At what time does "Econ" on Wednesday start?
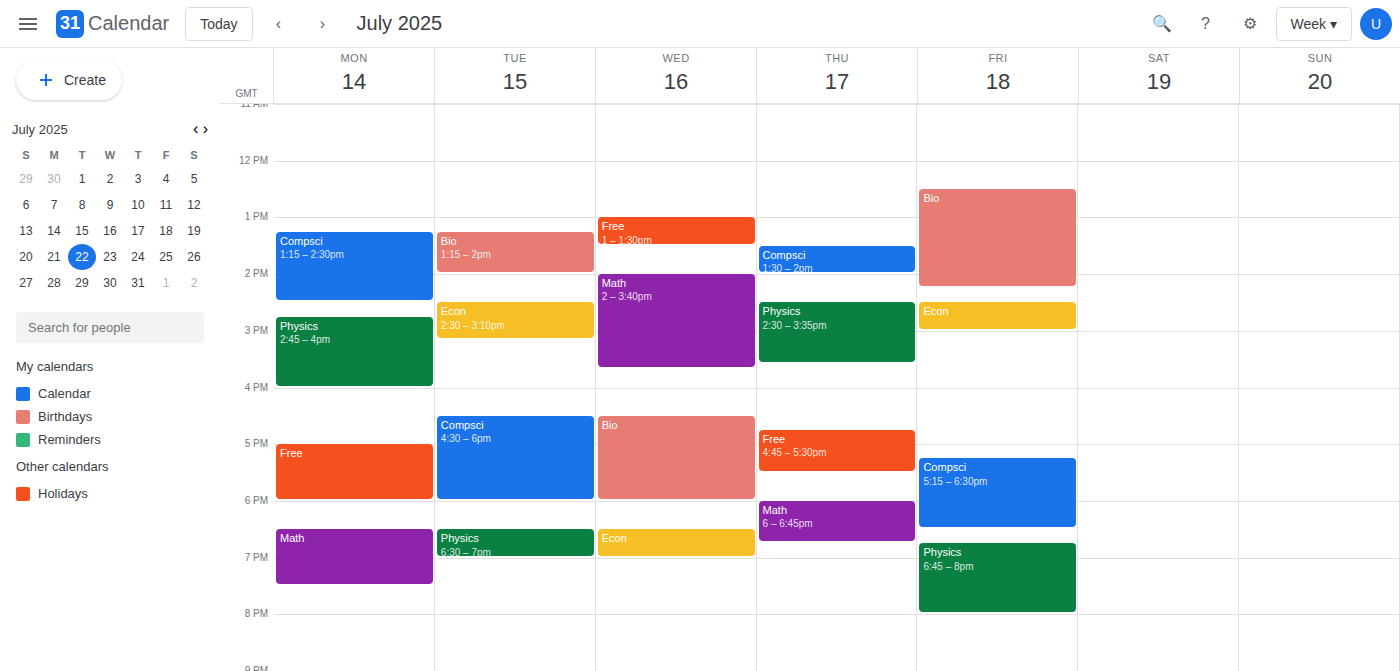
18:30